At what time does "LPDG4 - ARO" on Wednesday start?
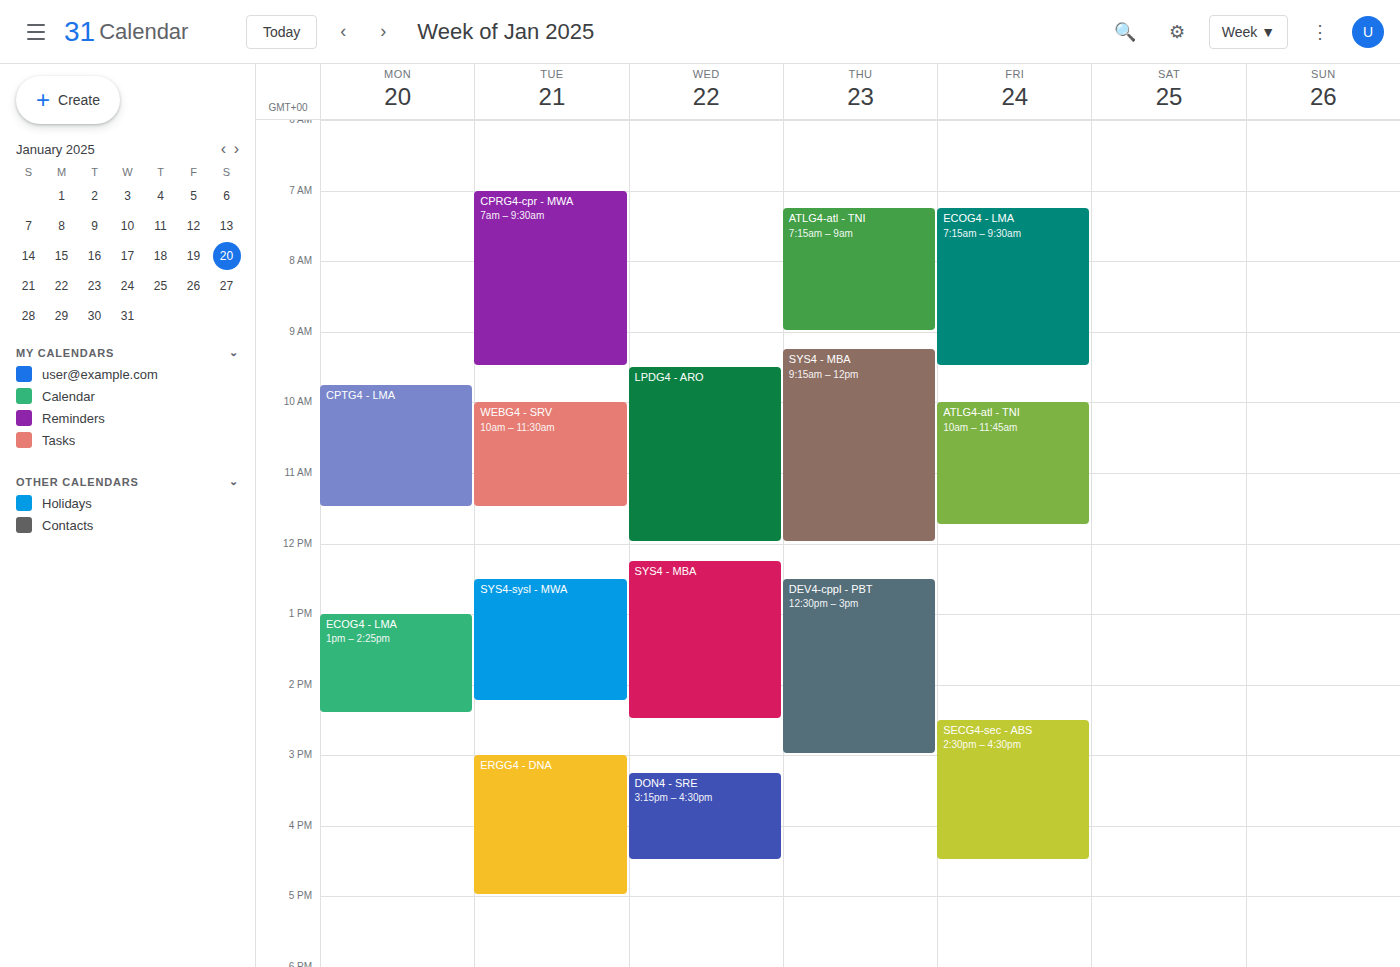
9:30 AM